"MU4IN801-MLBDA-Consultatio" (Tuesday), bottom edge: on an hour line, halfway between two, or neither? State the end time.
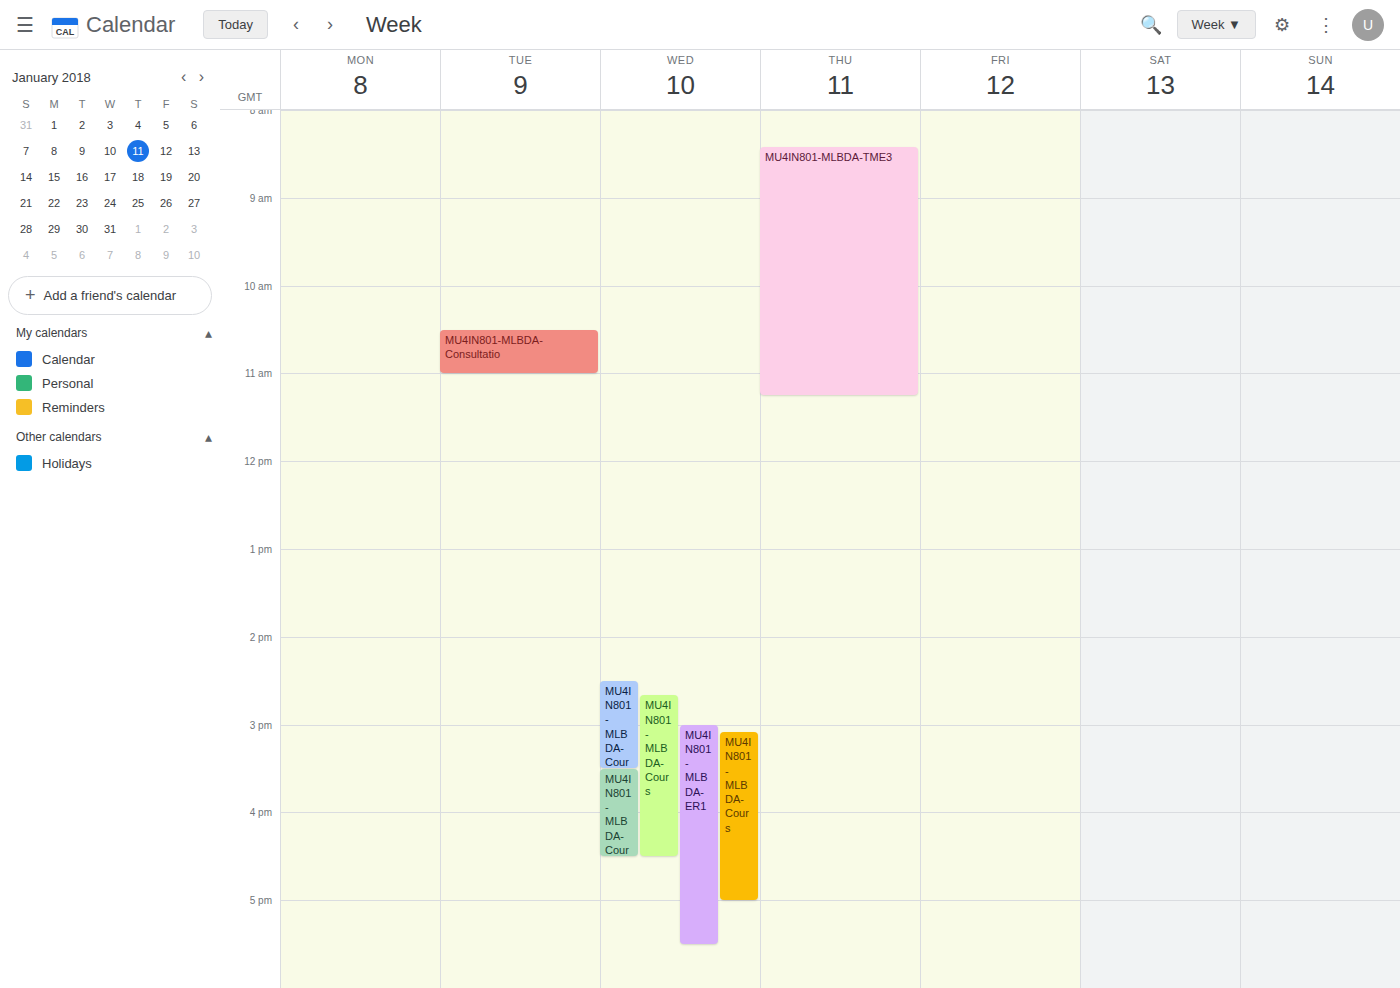
11:00 AM -- exactly on the 11 AM line.